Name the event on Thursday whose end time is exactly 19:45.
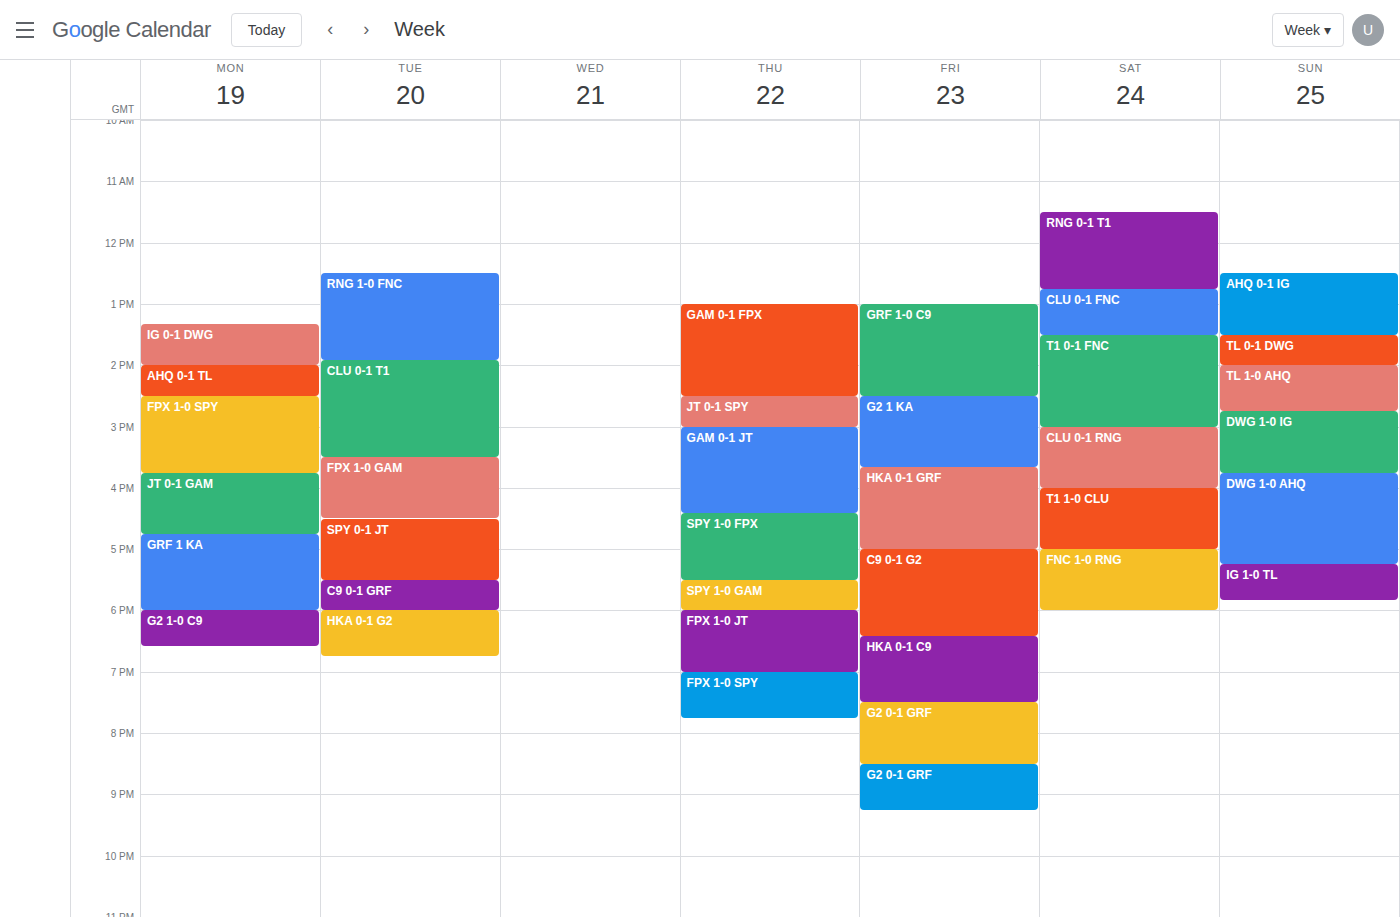
"FPX 1-0 SPY"